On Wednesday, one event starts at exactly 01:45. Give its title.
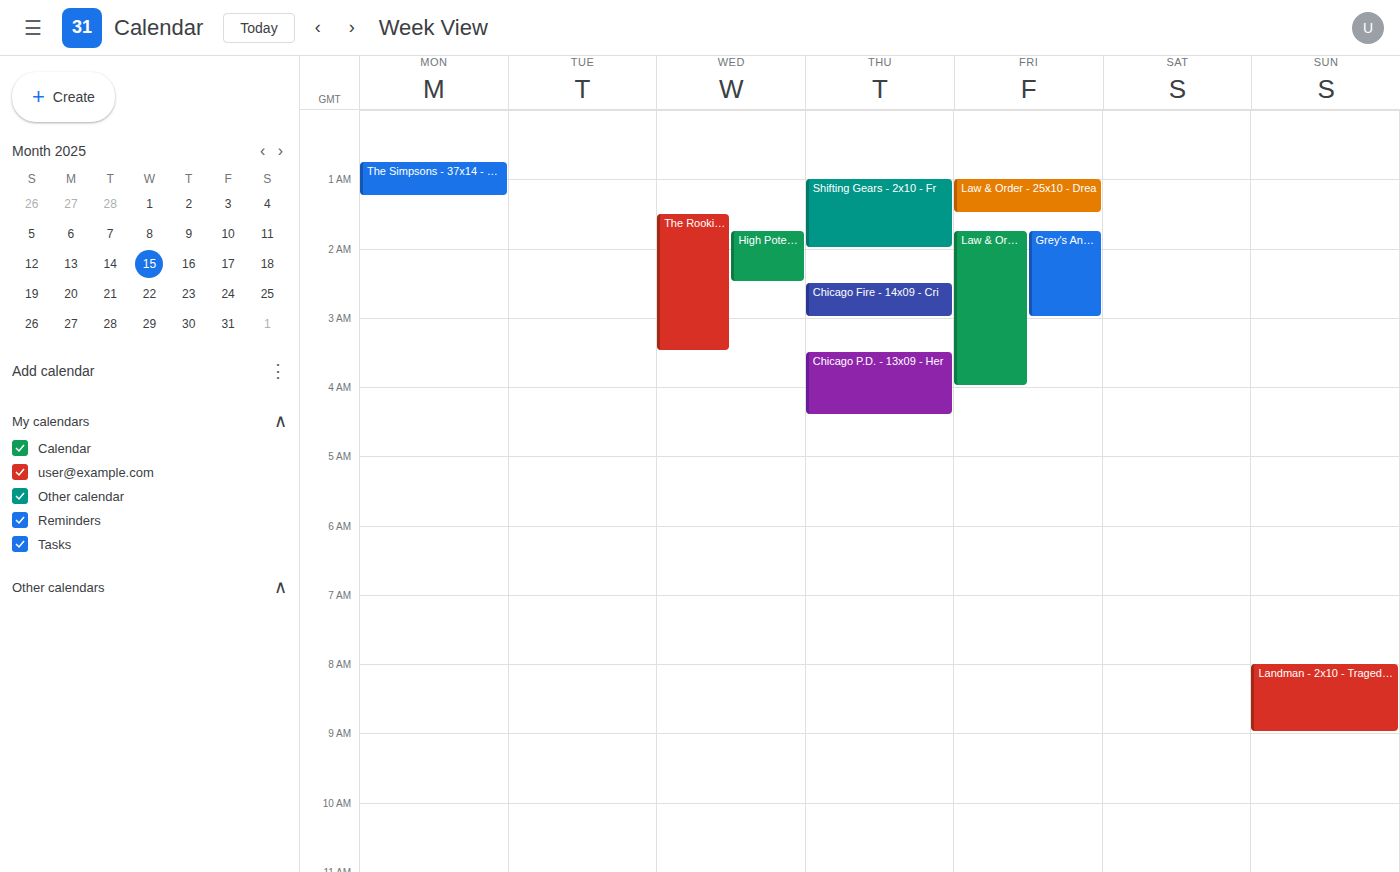
"High Potential - 2x09 - Un"